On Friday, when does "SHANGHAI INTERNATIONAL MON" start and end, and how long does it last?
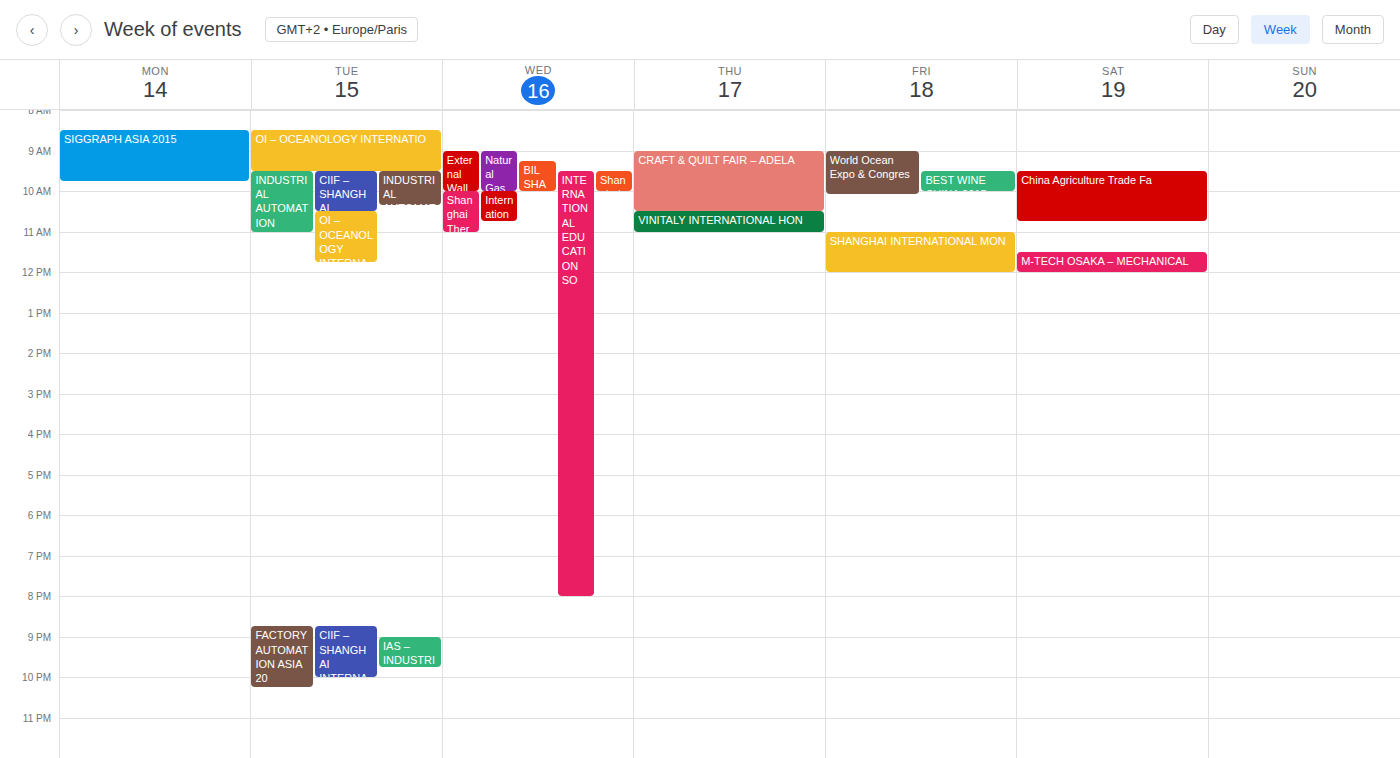
11:00 to 12:00, 1 hour